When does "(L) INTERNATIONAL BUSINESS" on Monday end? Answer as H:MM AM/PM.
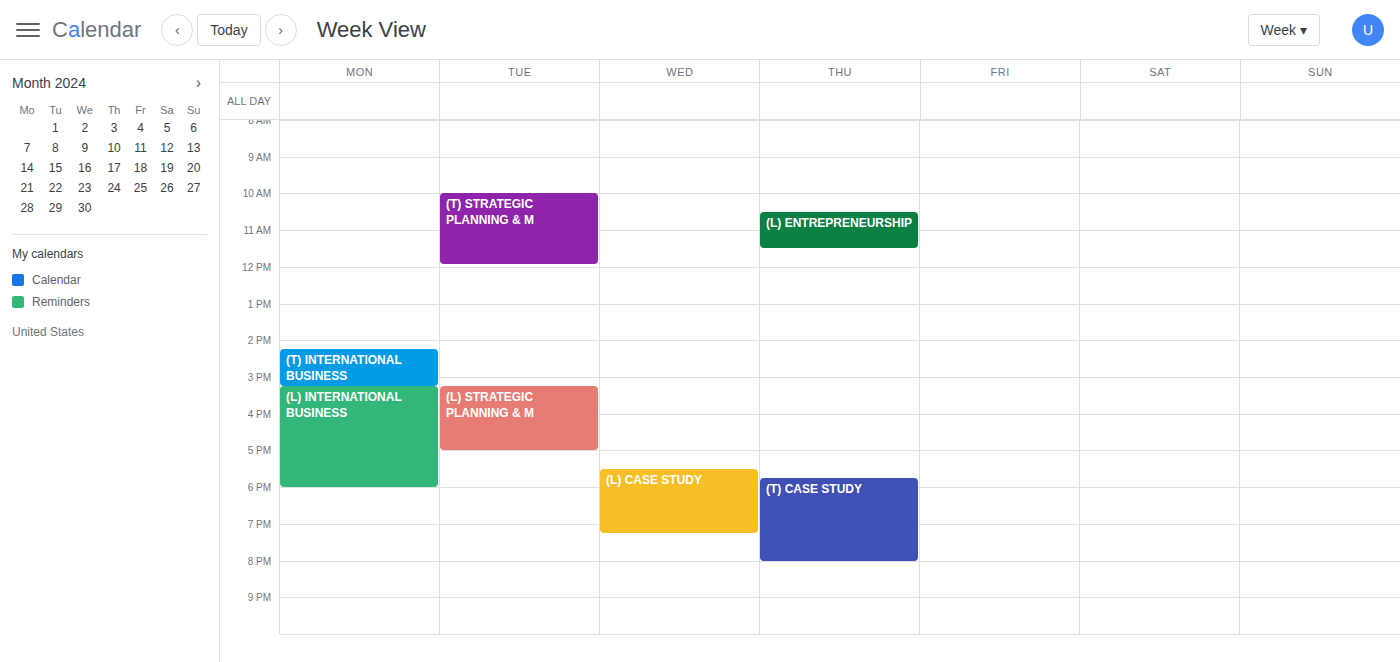
6:00 PM